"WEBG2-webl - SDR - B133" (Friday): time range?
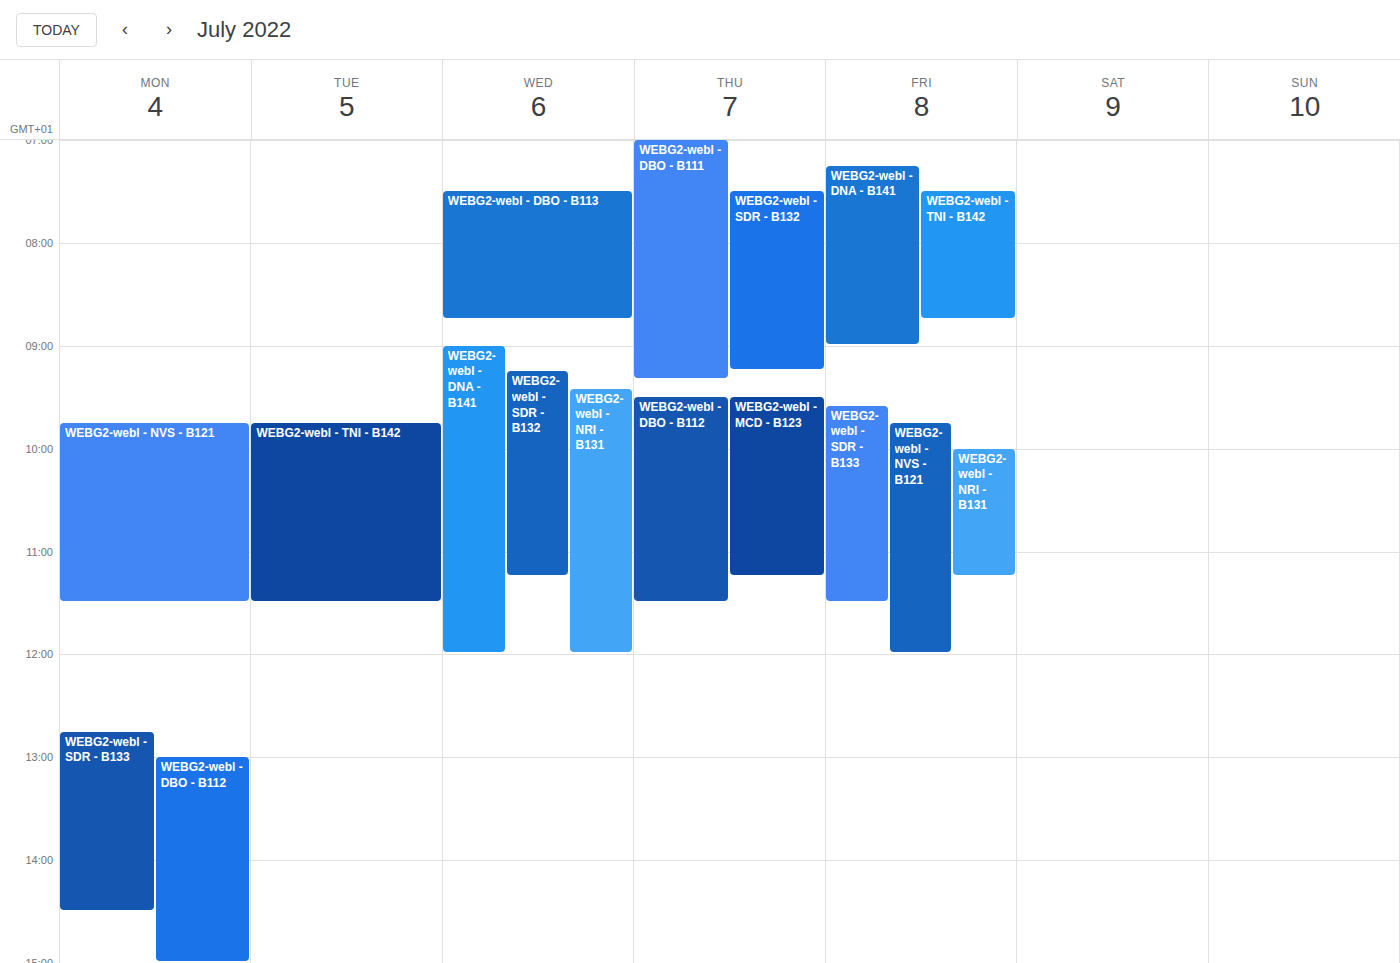
9:35 AM to 11:30 AM